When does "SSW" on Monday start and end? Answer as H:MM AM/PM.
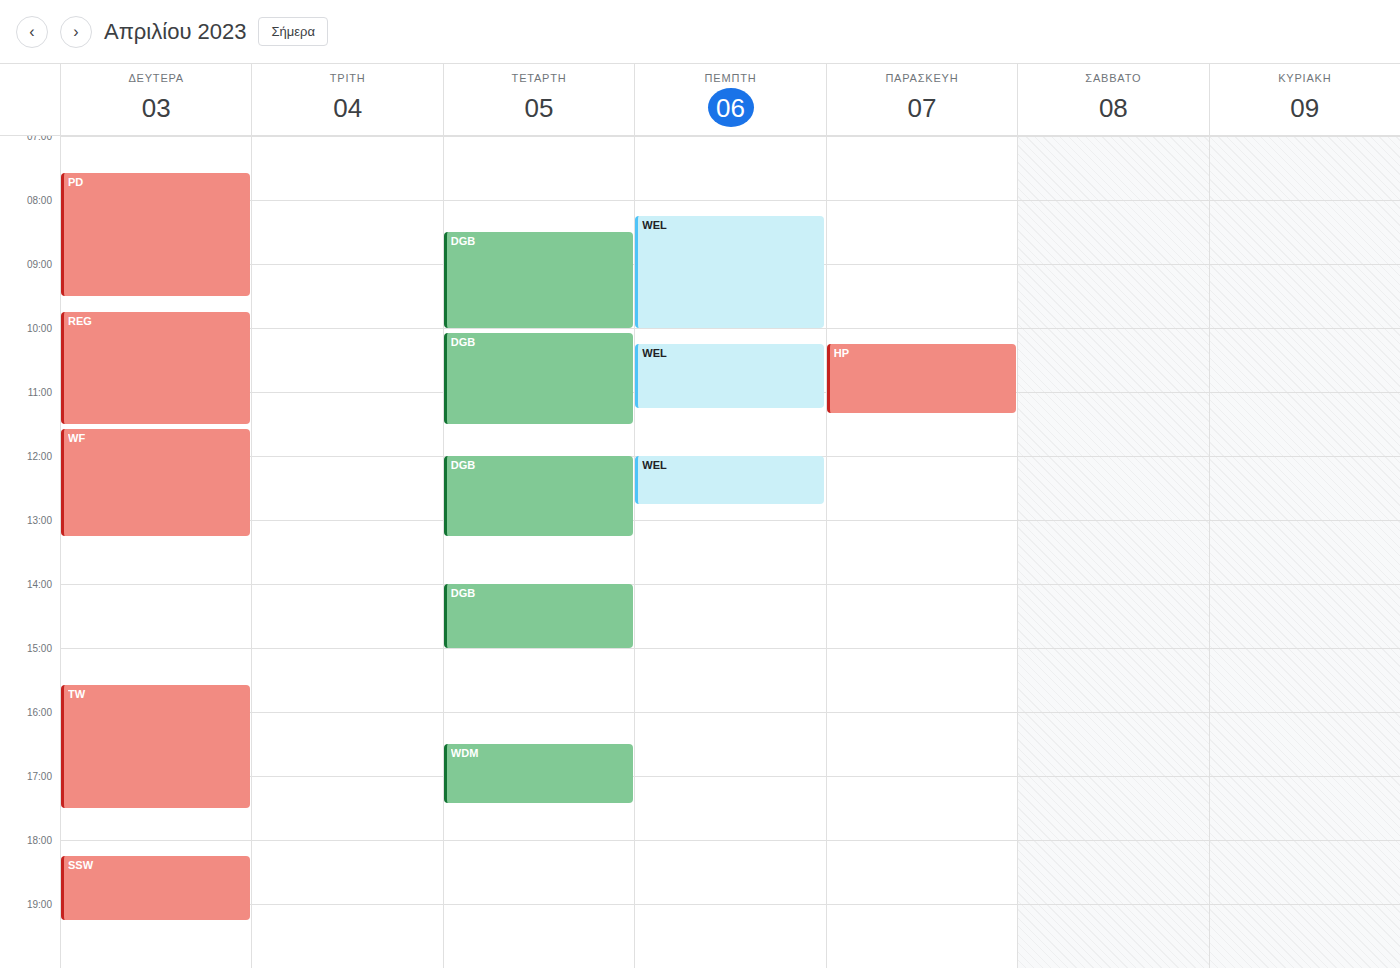
6:15 PM to 7:15 PM